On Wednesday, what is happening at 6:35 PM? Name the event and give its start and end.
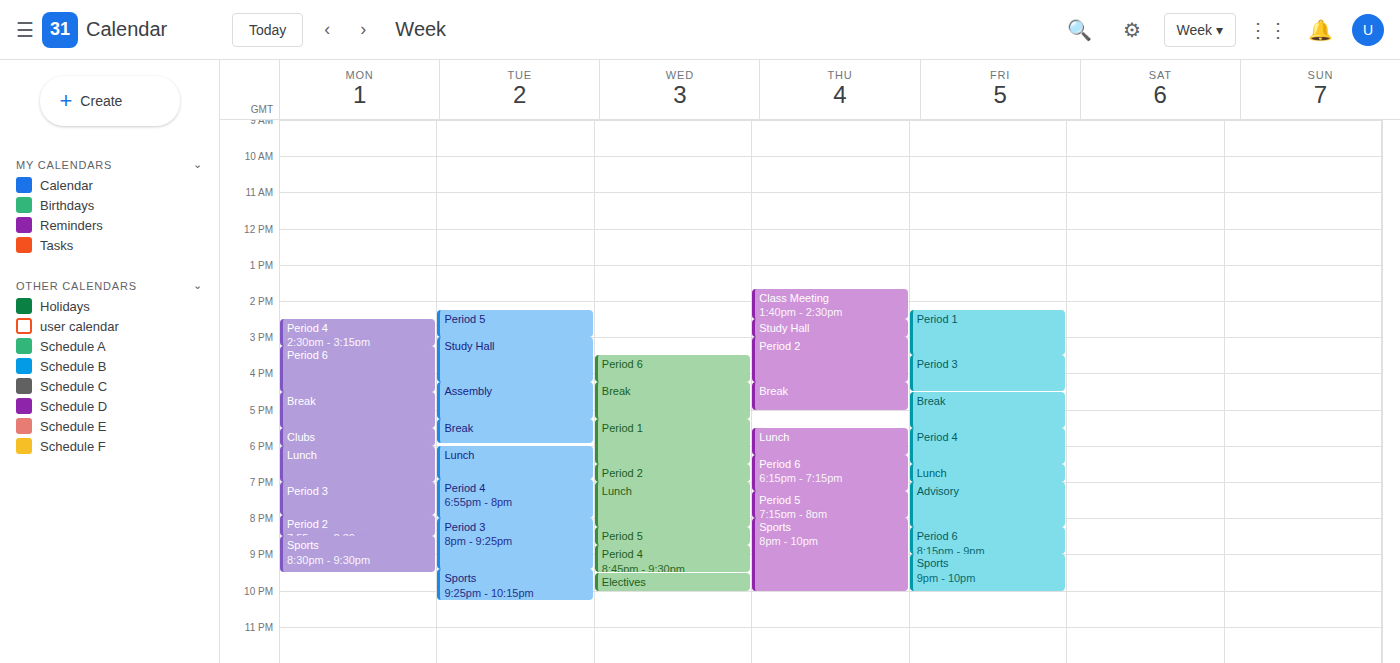
"Period 2", 6:30 PM to 7:00 PM